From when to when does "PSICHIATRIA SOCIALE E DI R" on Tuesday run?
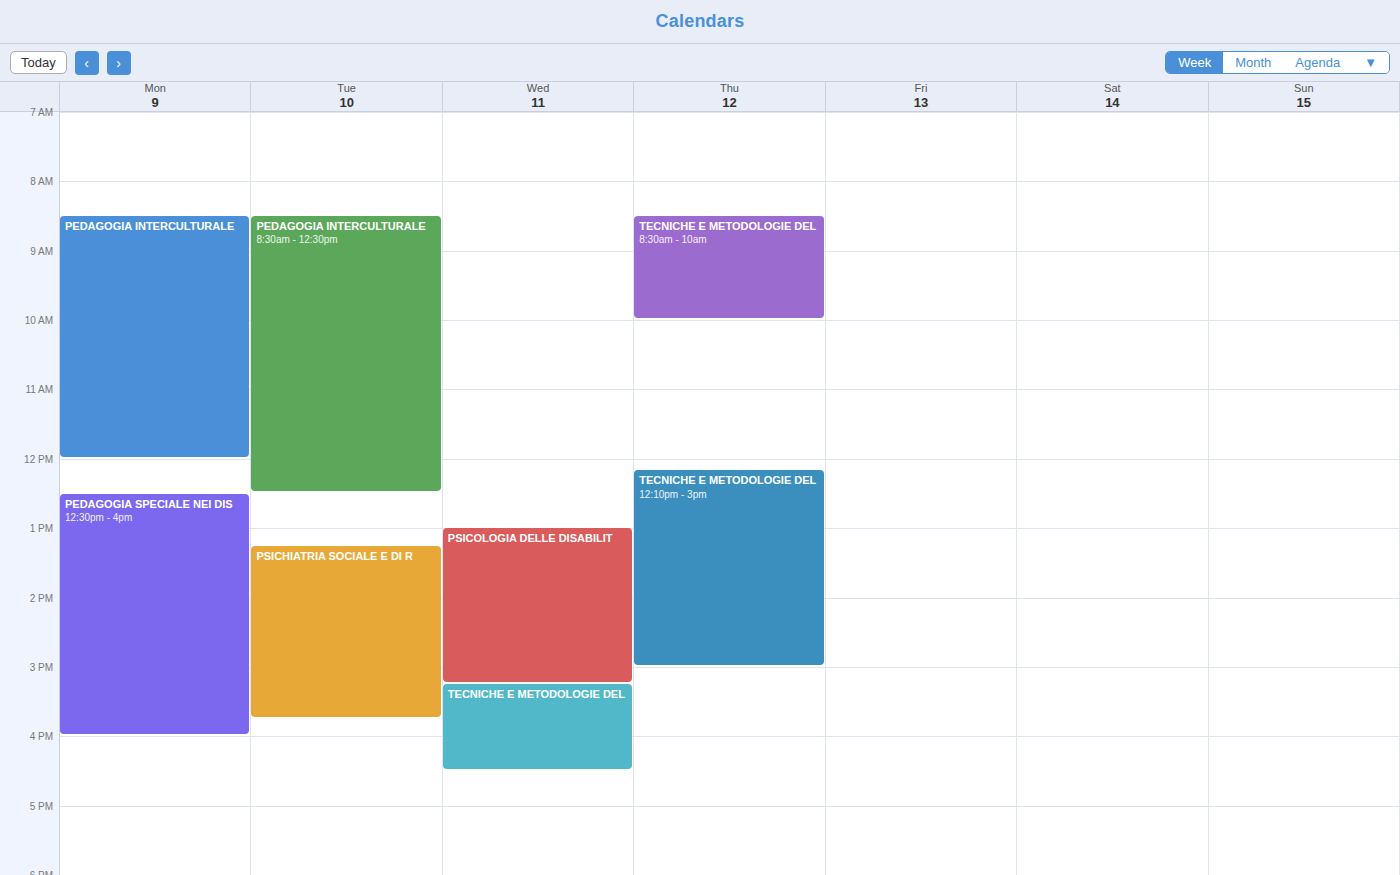
1:15 PM to 3:45 PM